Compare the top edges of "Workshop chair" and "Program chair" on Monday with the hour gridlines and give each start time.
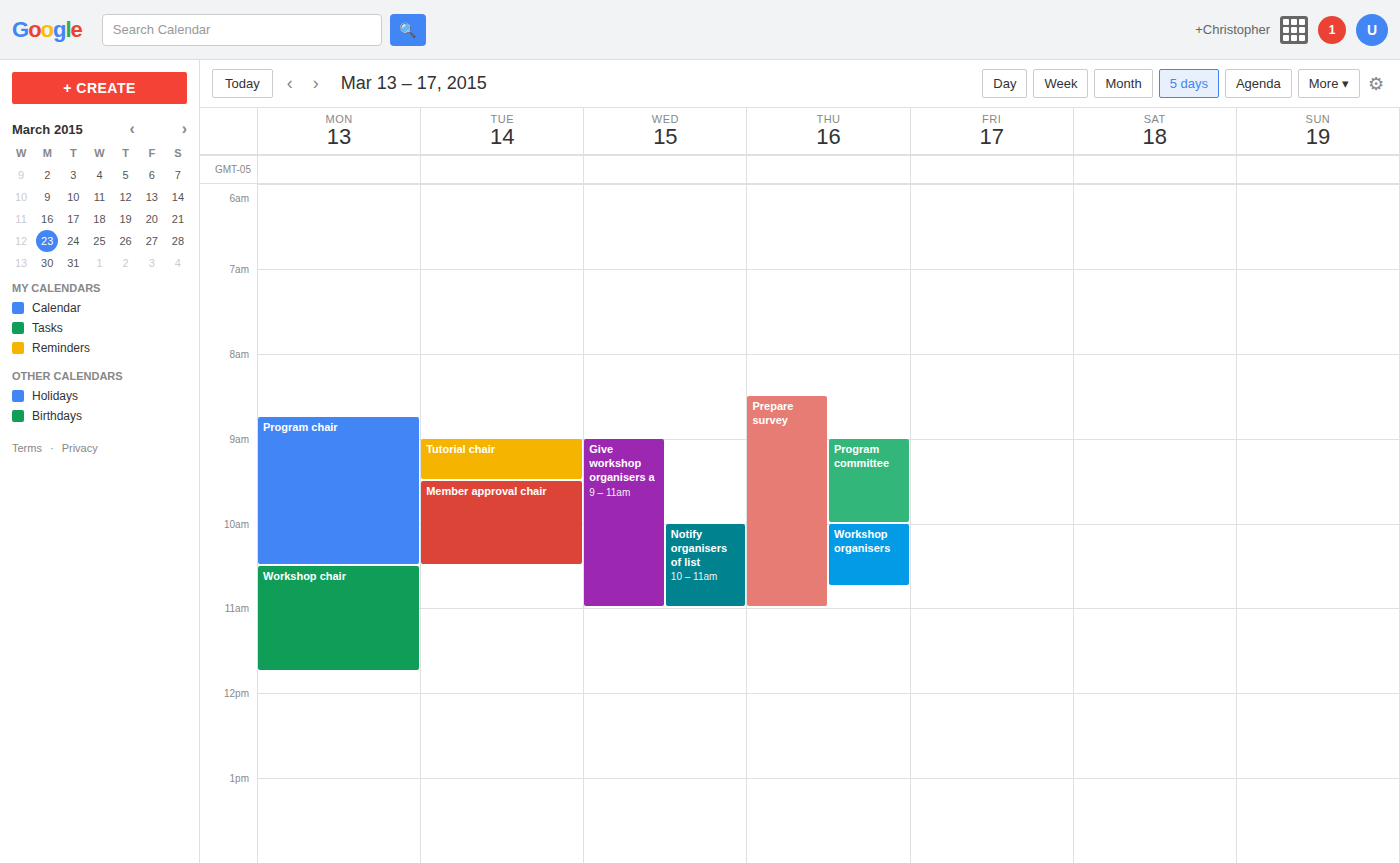
"Workshop chair": 10:30 AM, halfway between the 10 AM and 11 AM lines. "Program chair": 8:45 AM, neither: three quarters of the way from the 8 AM line to the 9 AM line.